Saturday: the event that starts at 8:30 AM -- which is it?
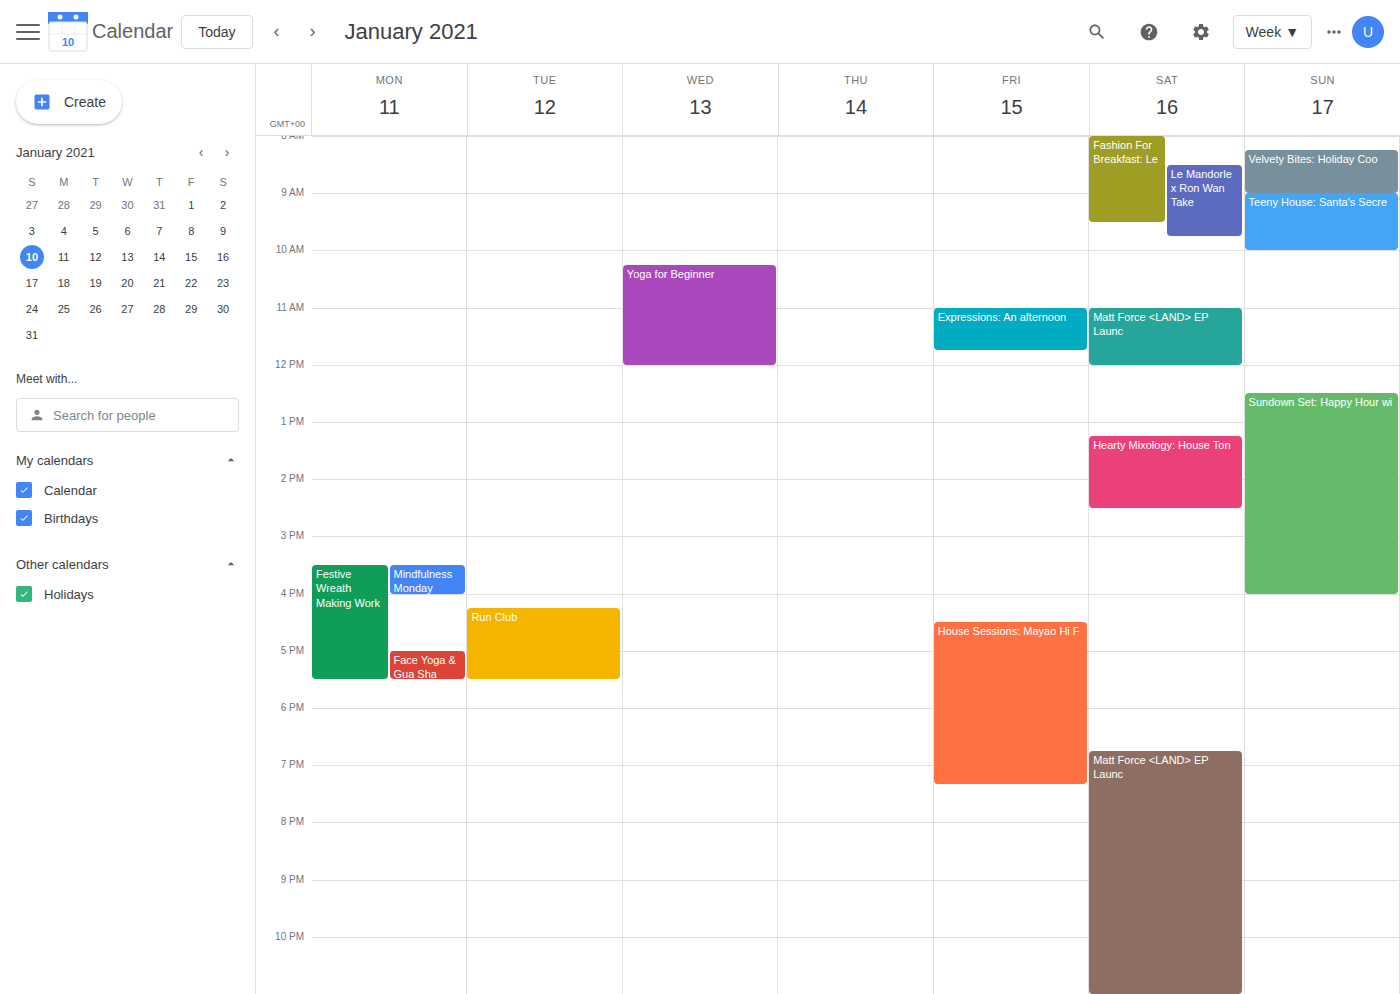
"Le Mandorle x Ron Wan Take"